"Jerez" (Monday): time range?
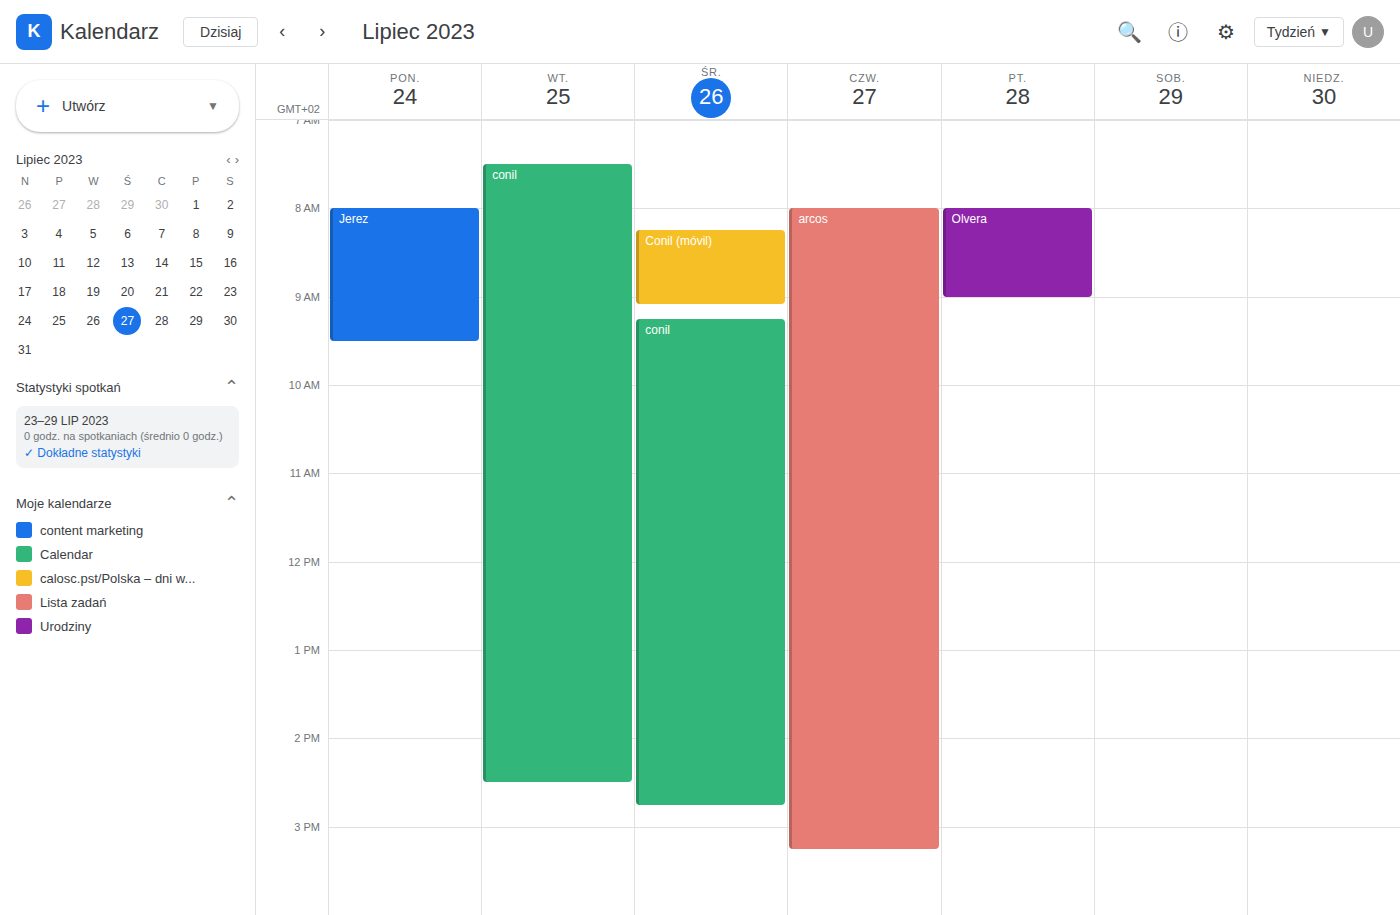
8:00 AM to 9:30 AM